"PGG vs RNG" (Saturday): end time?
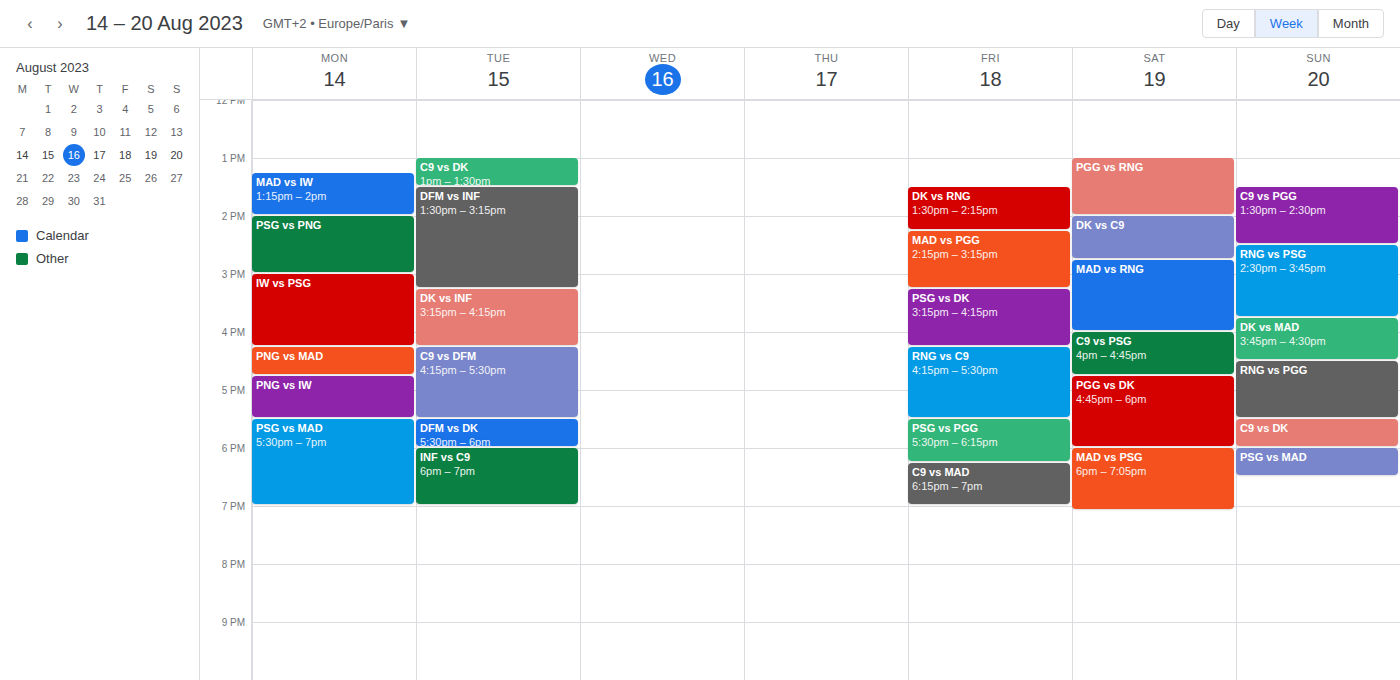
2:00 PM